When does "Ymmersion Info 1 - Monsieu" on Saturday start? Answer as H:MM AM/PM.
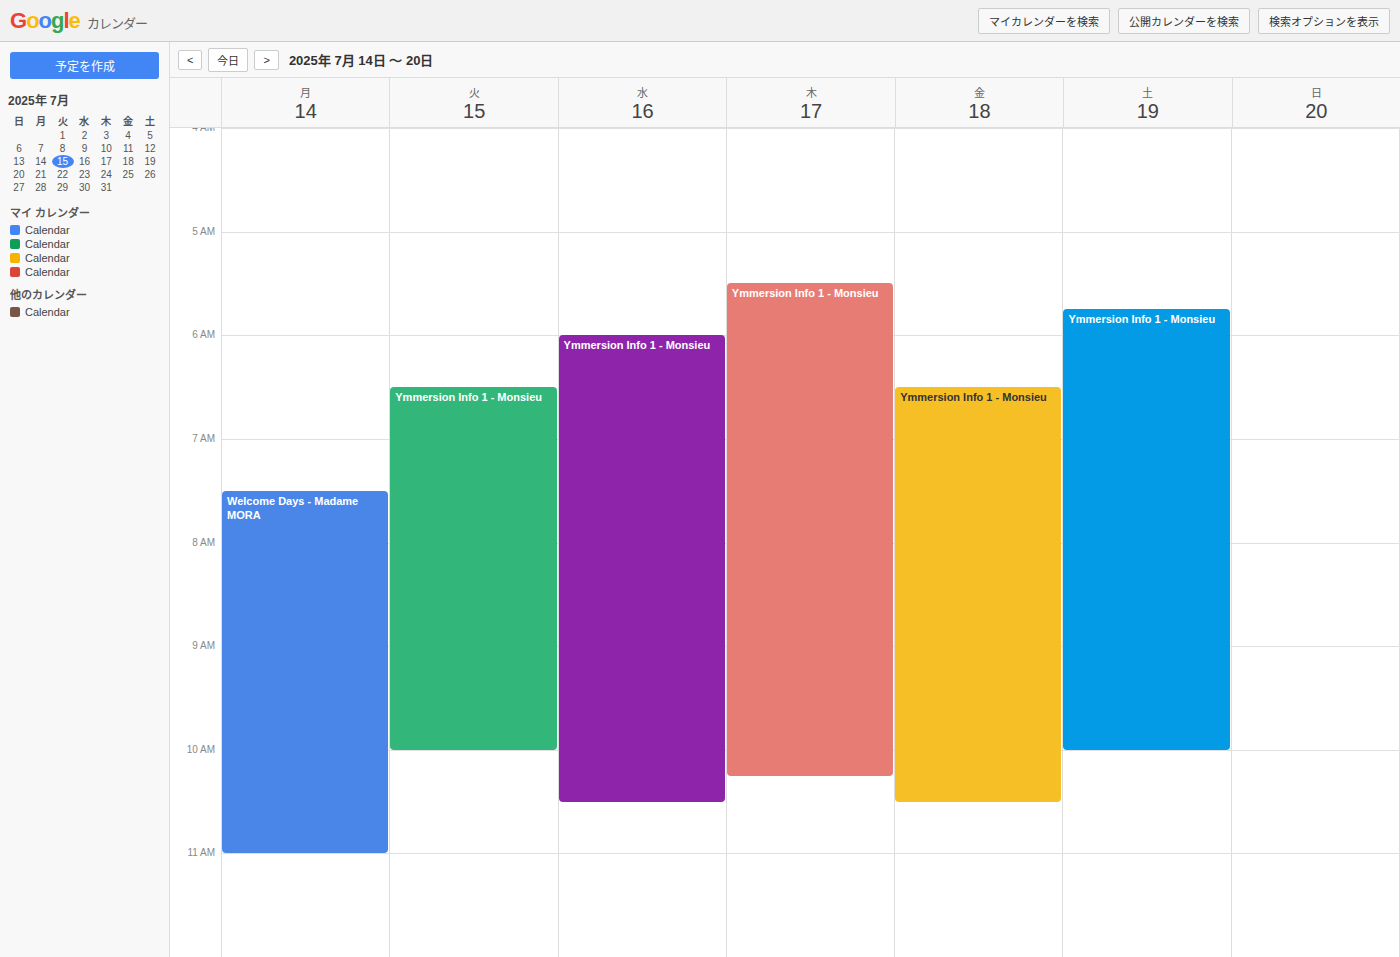
5:45 AM